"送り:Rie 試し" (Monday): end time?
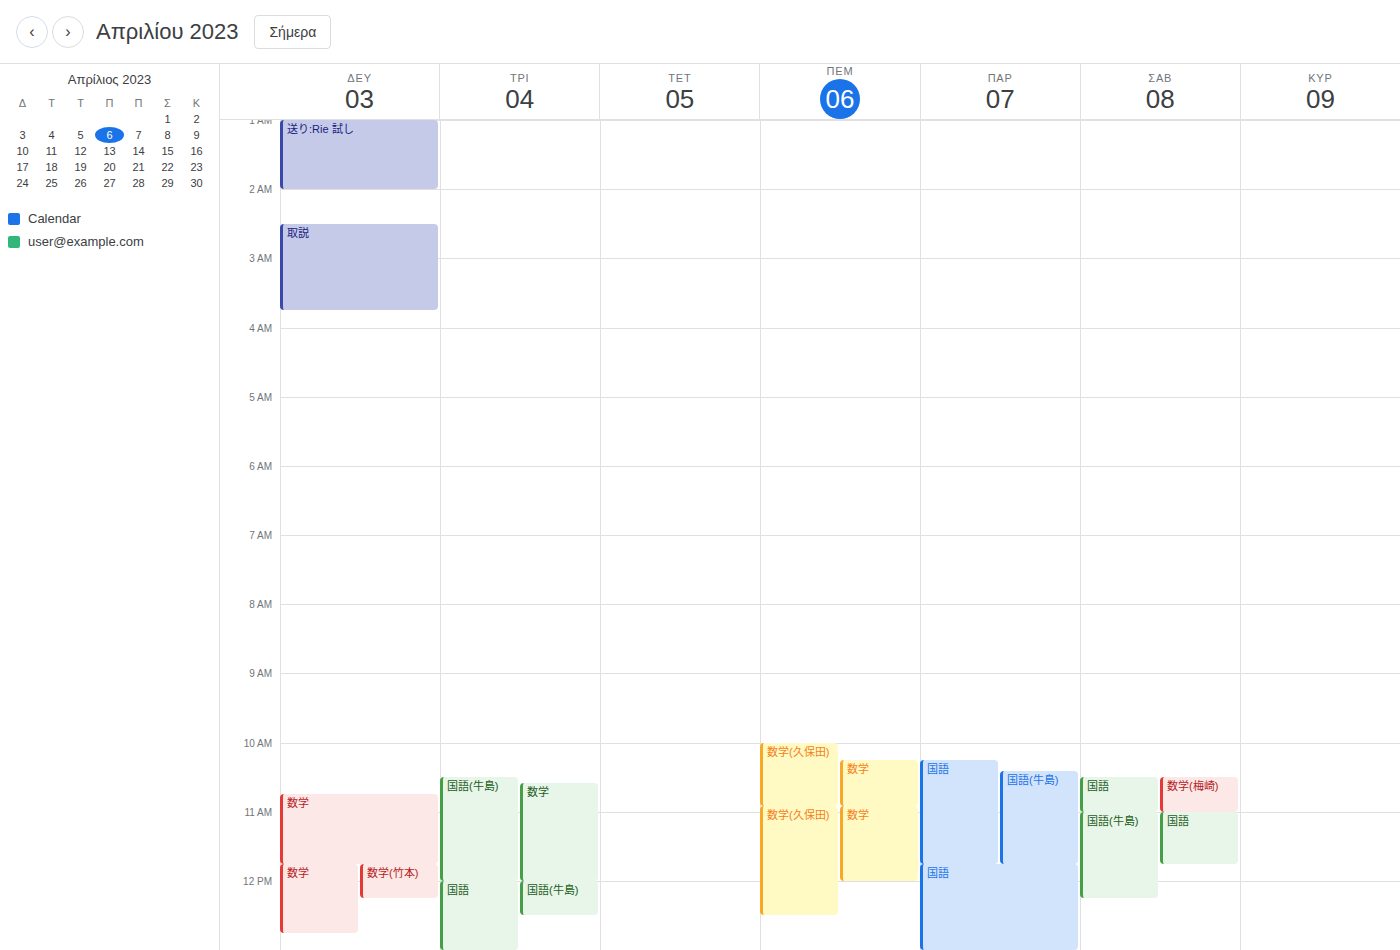
2:00 AM